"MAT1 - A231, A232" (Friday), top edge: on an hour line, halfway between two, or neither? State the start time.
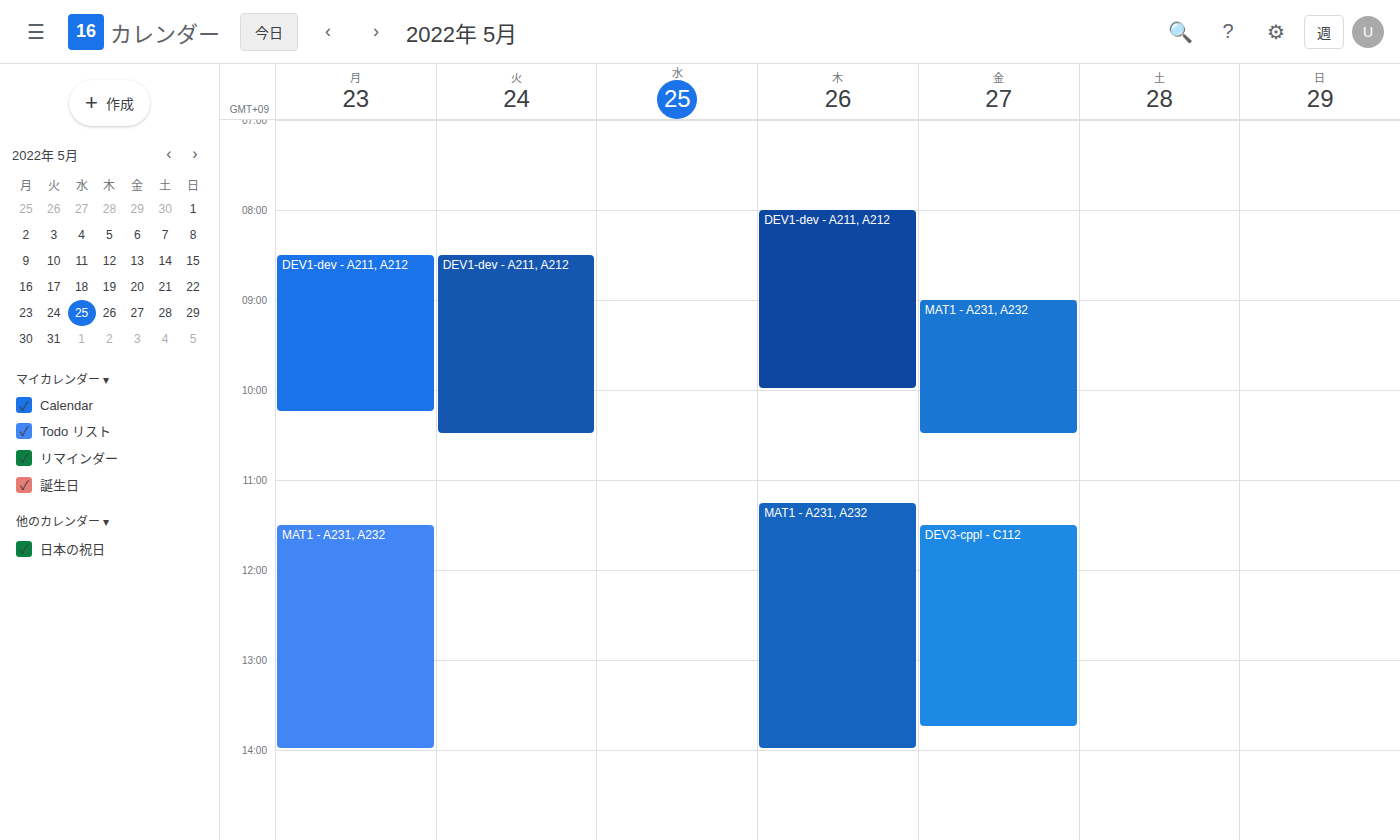
9:00 AM -- exactly on the 9 AM line.